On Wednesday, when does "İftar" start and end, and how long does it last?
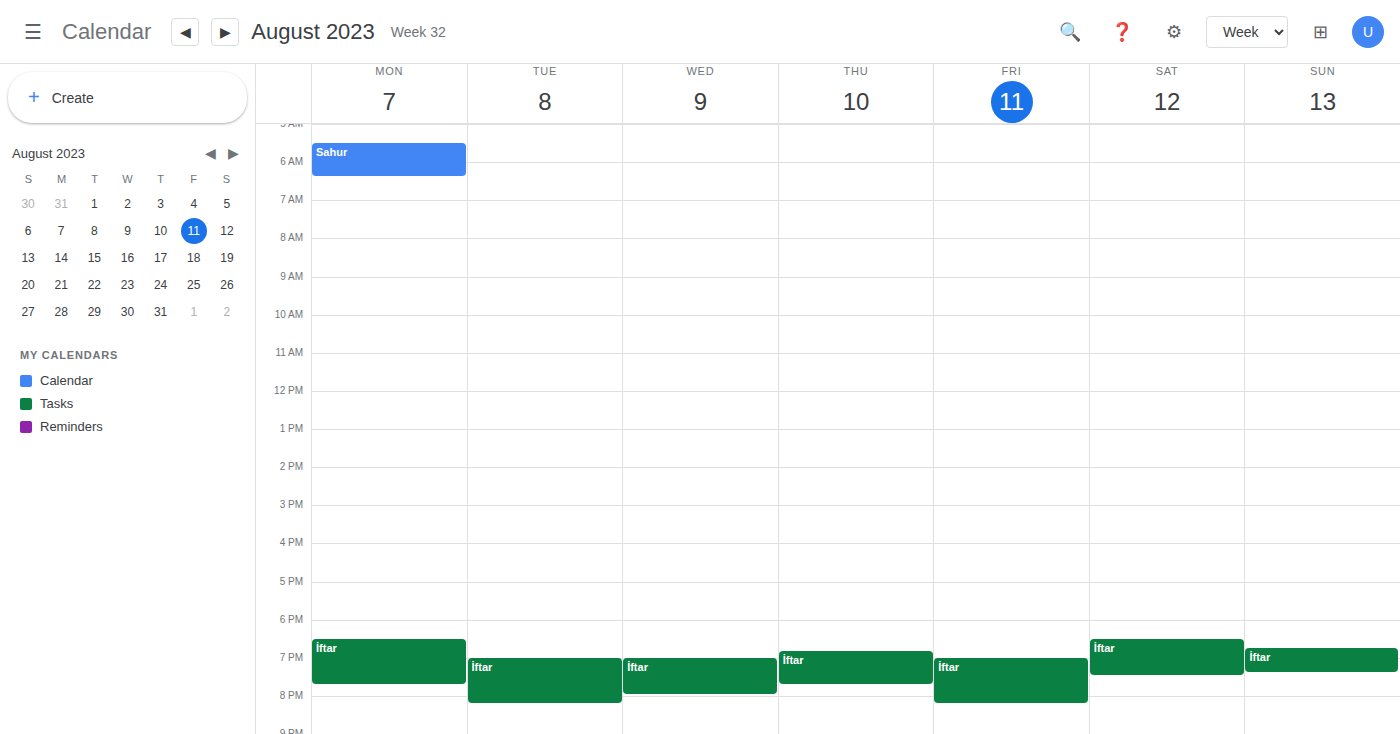
19:00 to 20:00, 1 hour